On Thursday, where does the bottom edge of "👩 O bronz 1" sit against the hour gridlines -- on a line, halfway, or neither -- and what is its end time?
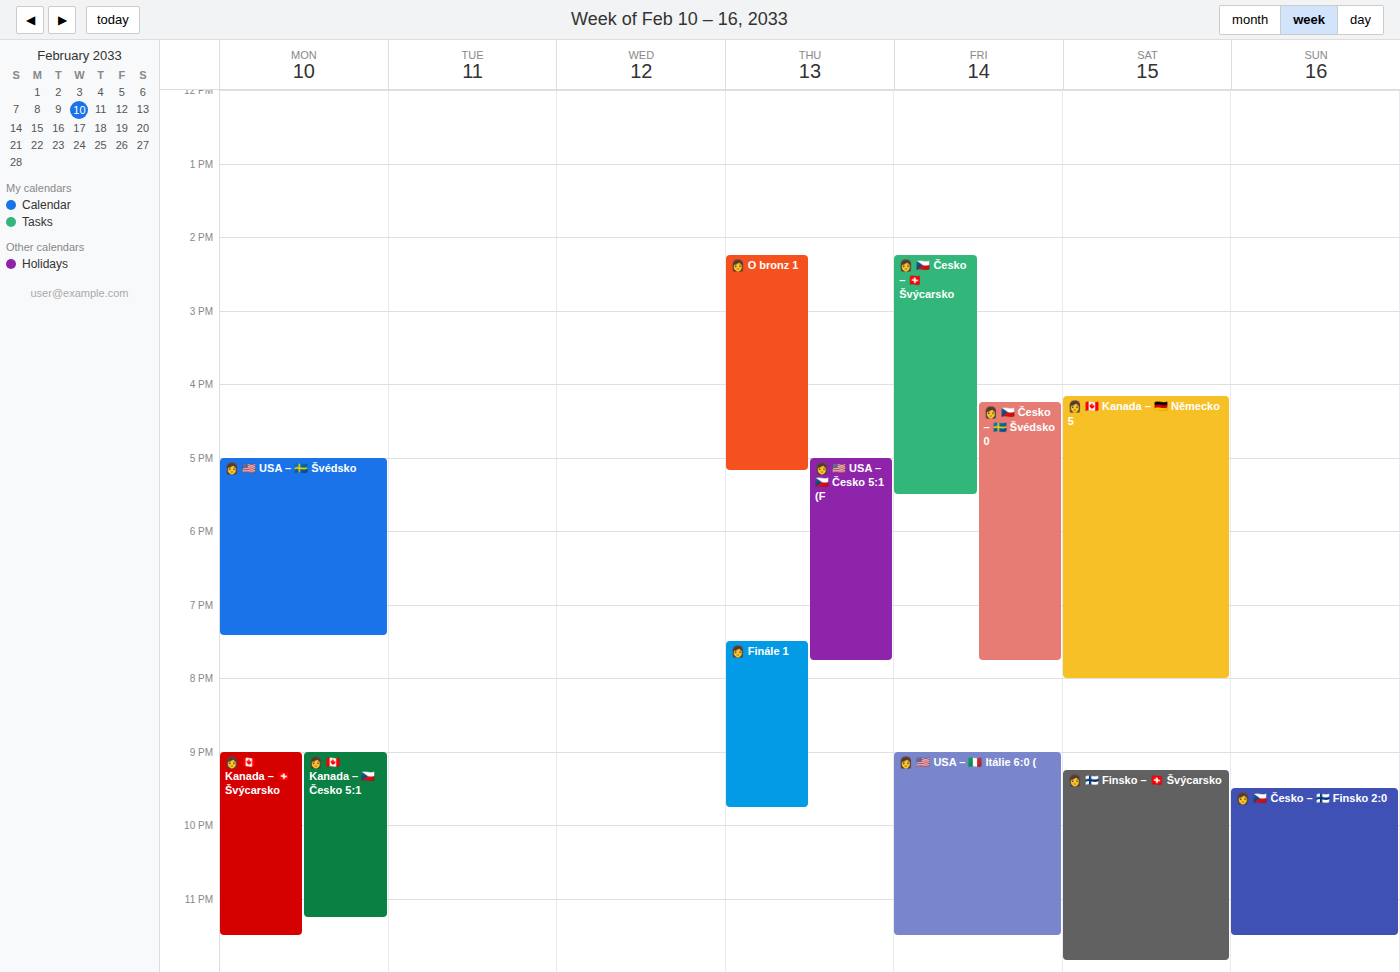
5:10 PM -- neither: 10 minutes below the 5 PM line and 50 minutes above the 6 PM line.